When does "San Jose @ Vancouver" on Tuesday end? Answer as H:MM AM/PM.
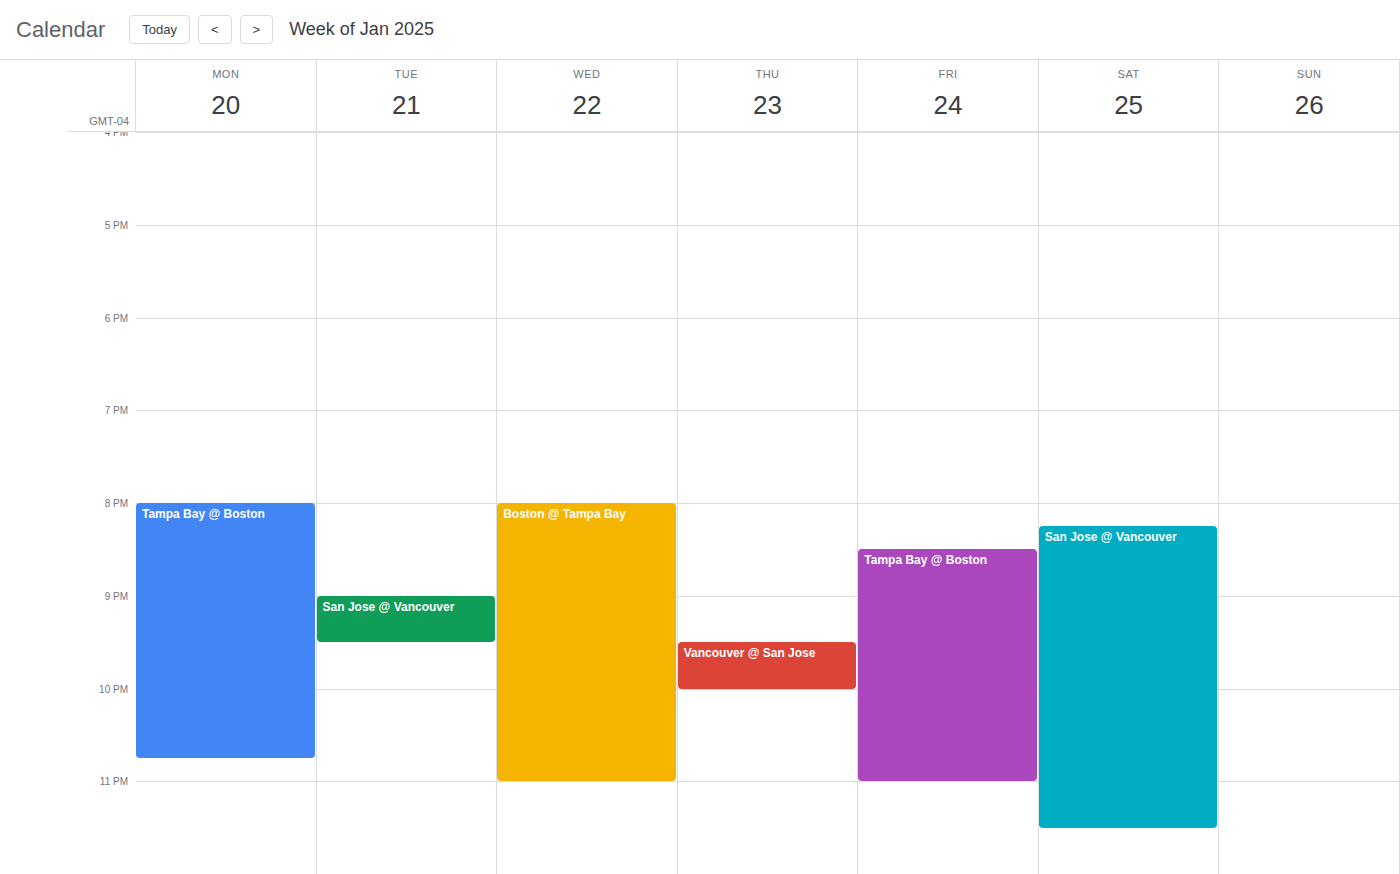
9:30 PM